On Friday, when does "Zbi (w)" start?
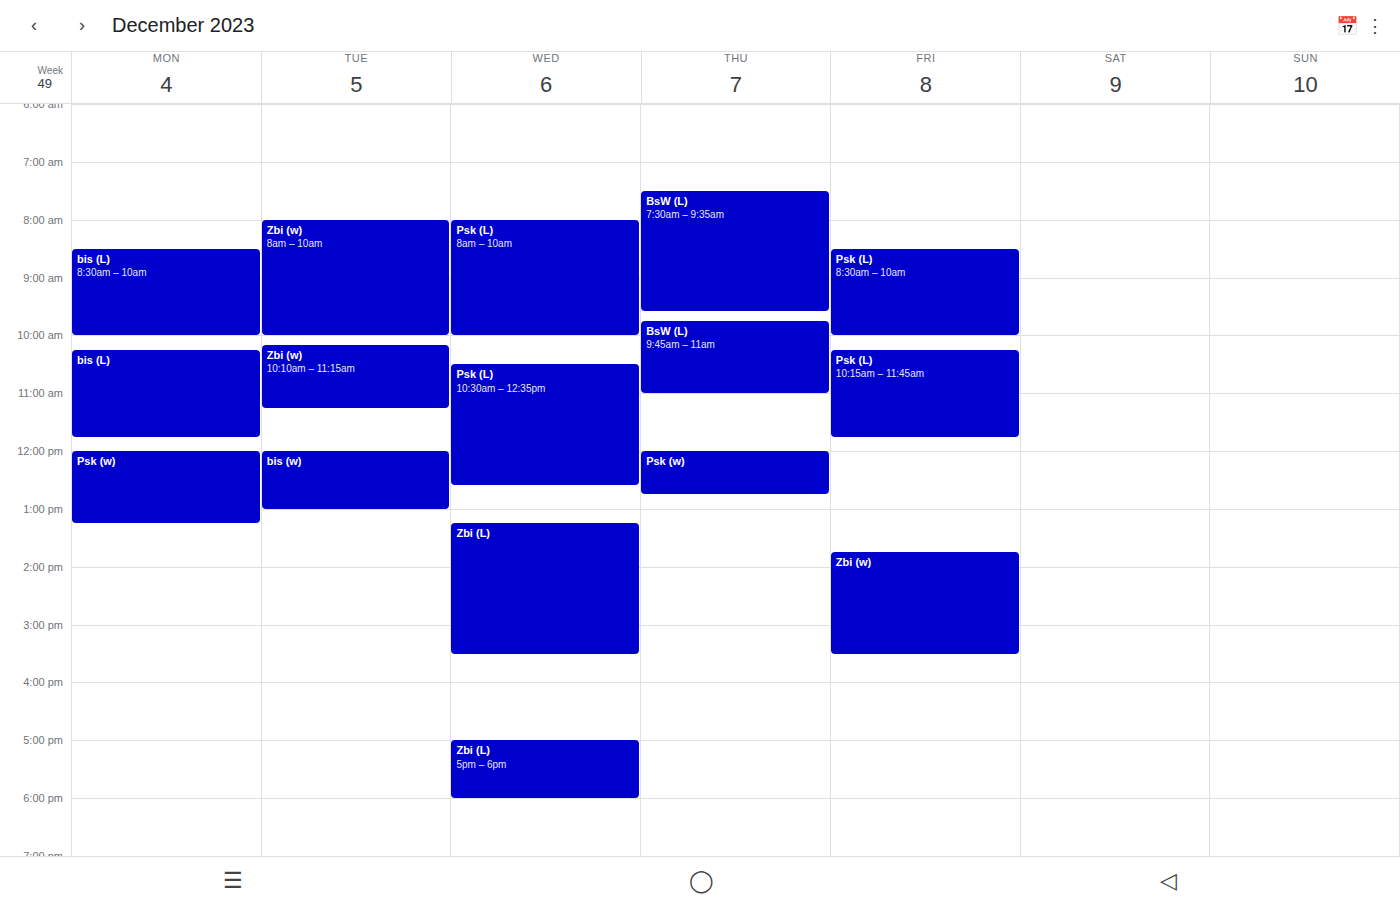
1:45 PM